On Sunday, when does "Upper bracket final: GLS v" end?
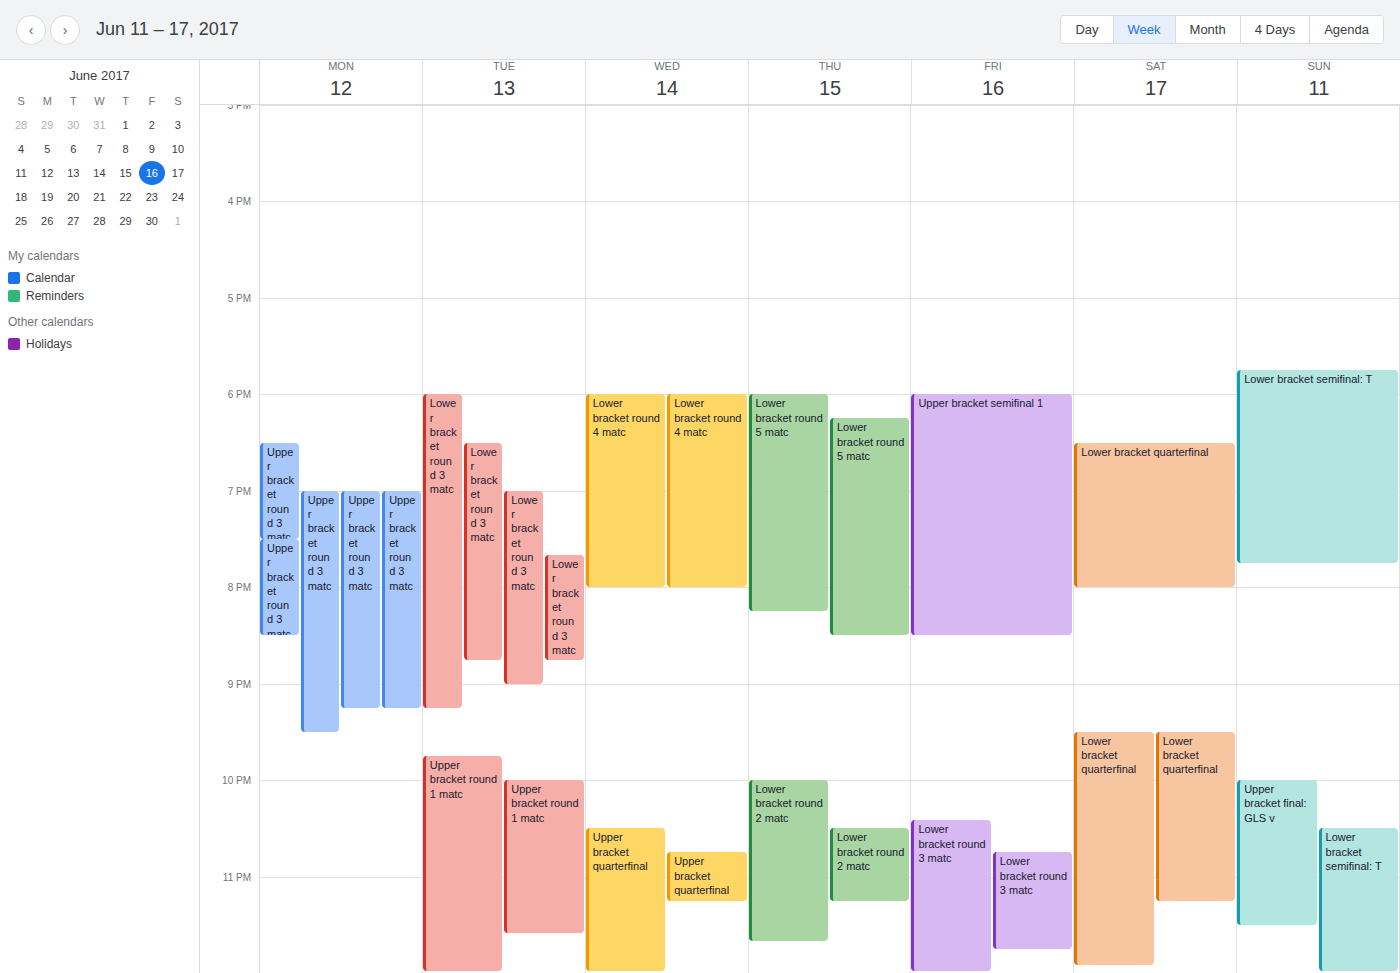
11:30 PM